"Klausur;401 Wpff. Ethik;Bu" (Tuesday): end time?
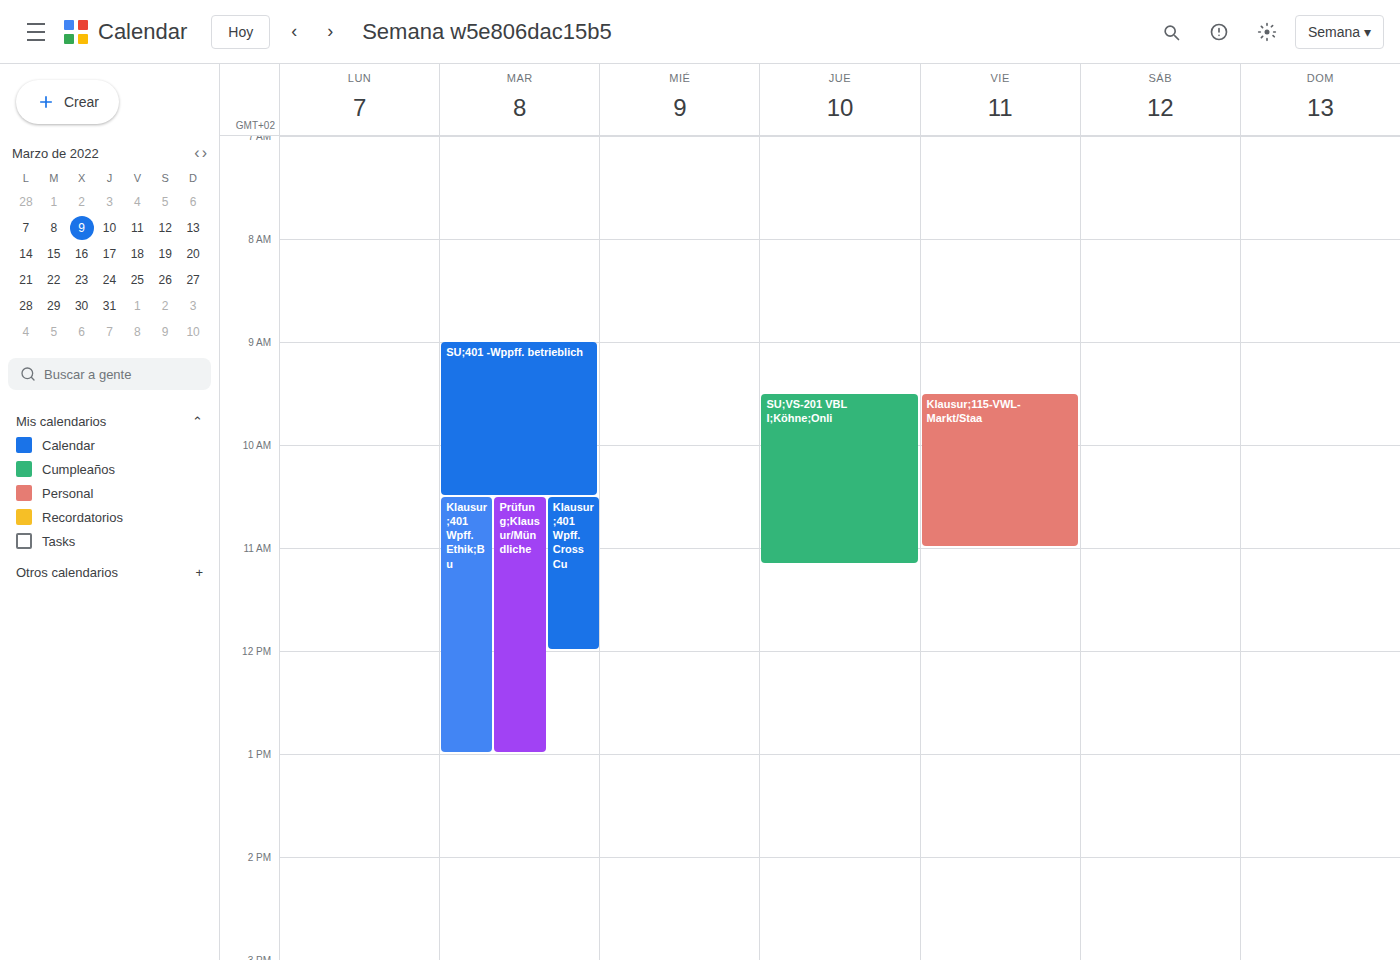
13:00